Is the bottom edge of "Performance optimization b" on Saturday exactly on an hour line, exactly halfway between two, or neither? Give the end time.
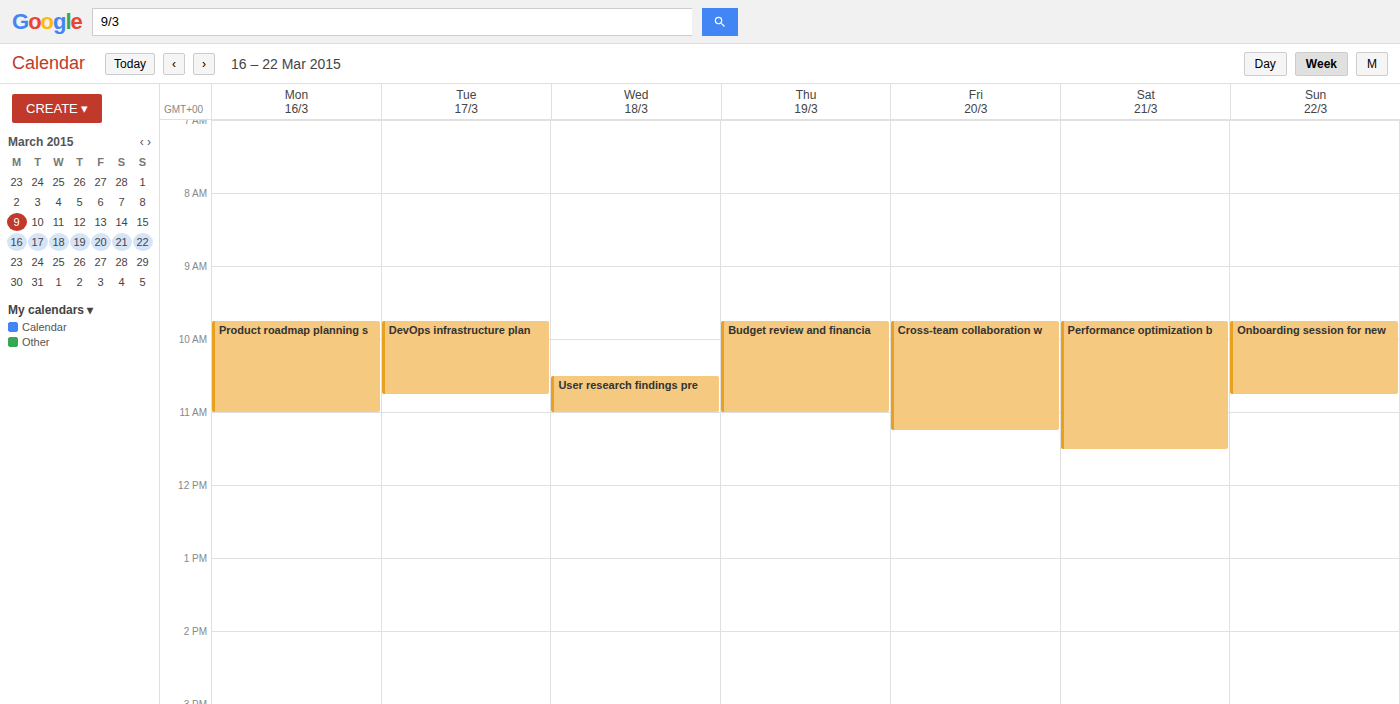
11:30 AM -- halfway between the 11 AM and 12 PM lines.